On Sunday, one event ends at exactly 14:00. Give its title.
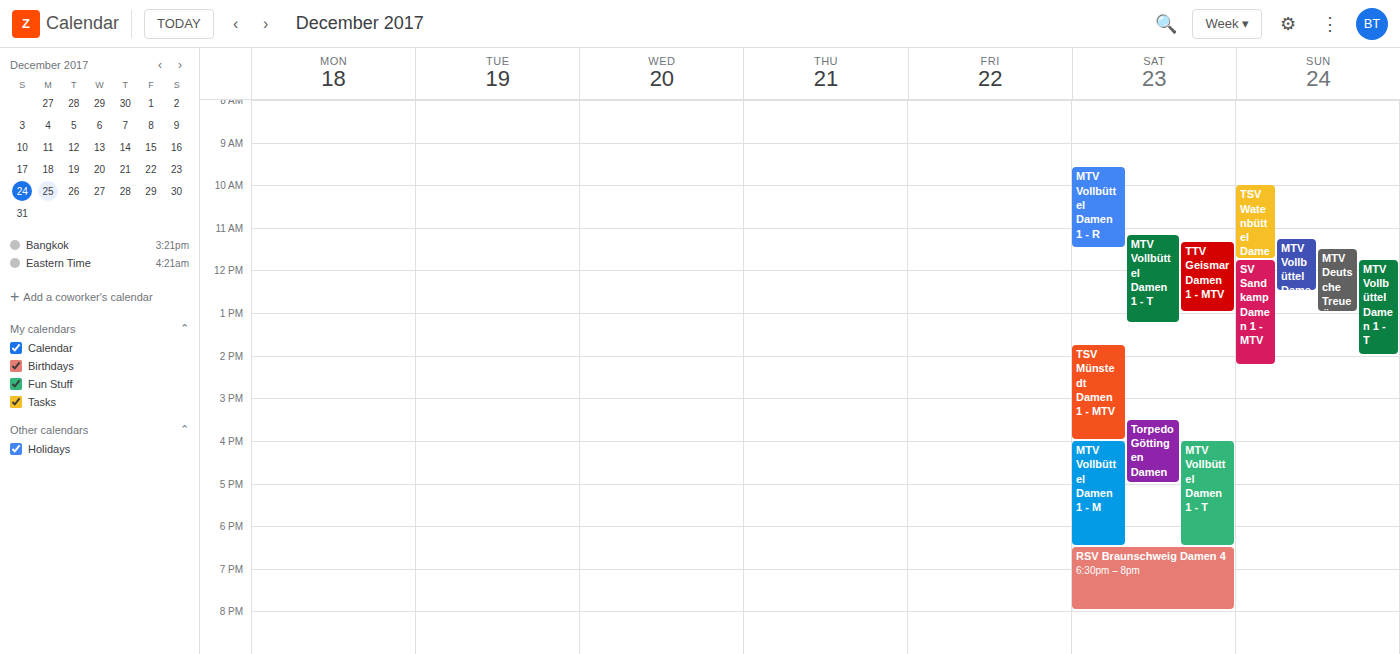
"MTV Vollbüttel Damen 1 - T"